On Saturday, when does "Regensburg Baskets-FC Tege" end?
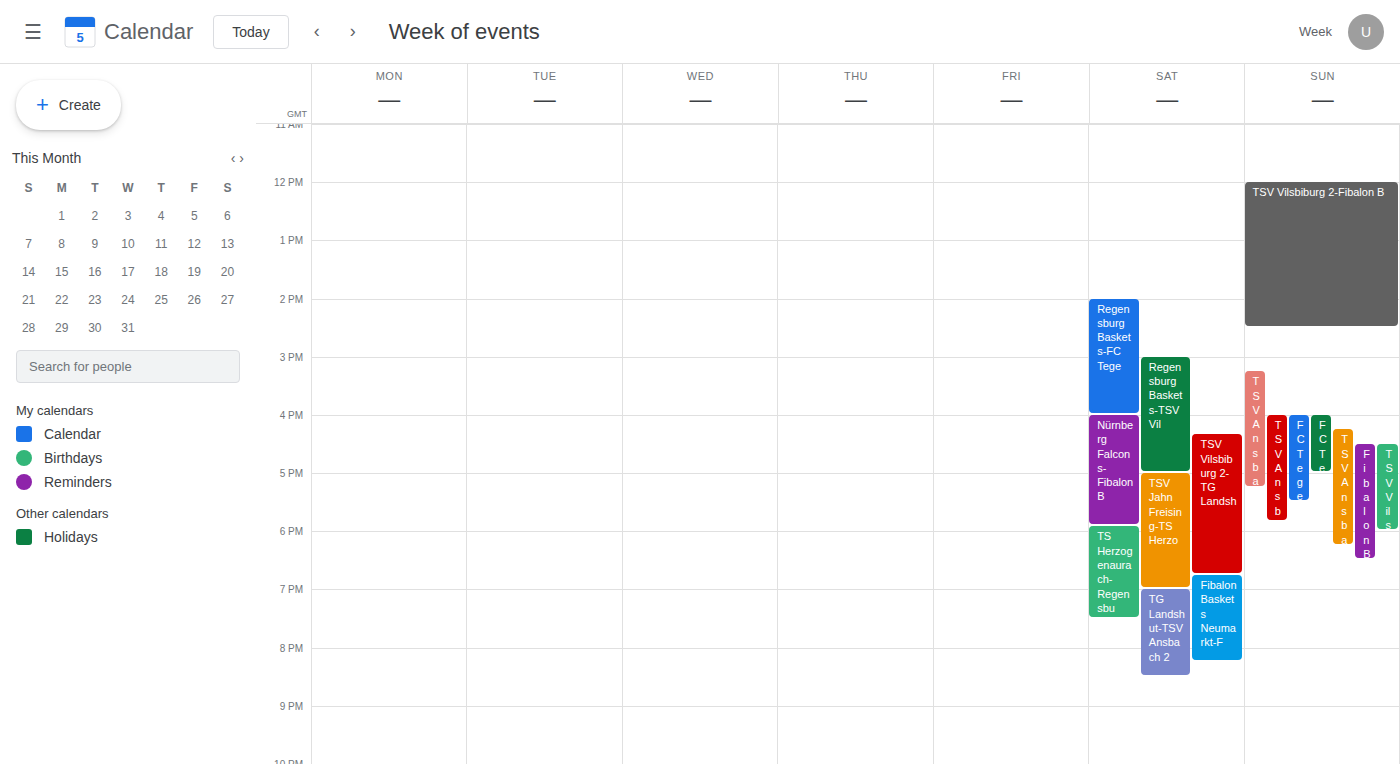
4:00 PM